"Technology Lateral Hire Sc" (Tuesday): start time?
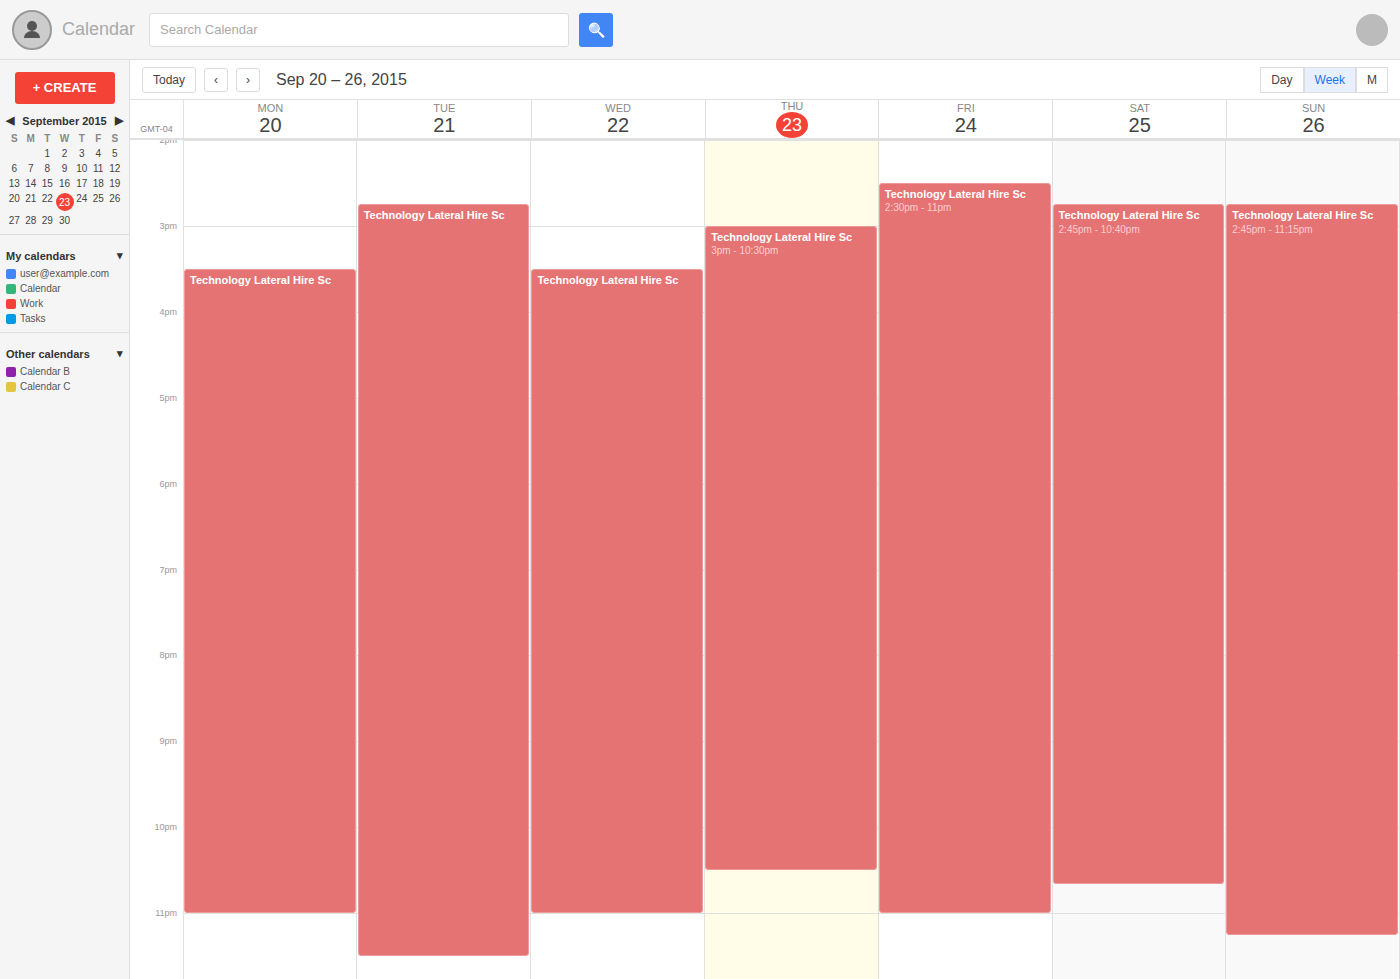
2:45 PM